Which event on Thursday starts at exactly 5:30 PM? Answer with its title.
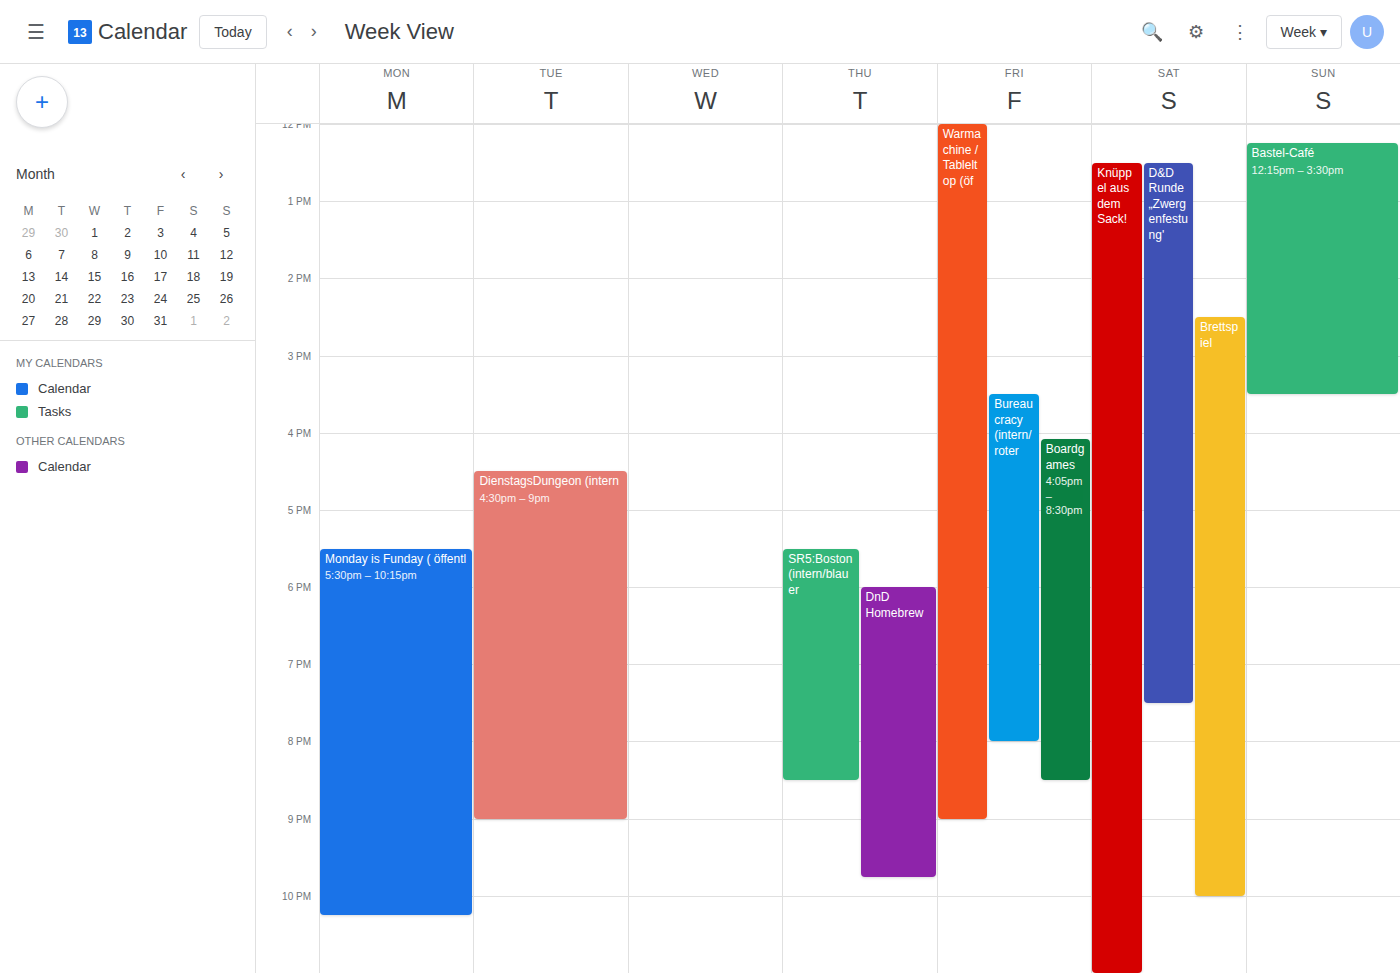
"SR5:Boston (intern/blauer"